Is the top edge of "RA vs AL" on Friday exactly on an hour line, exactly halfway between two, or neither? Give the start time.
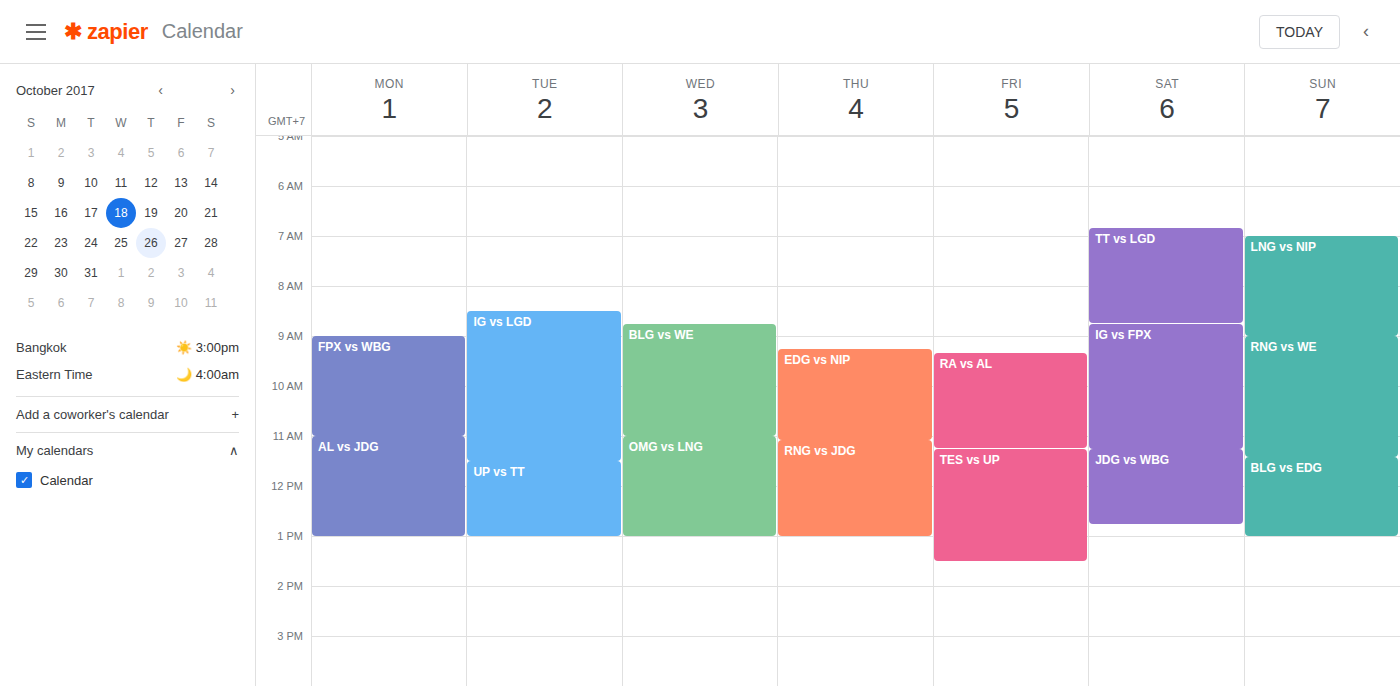
9:20 AM -- neither: 20 minutes below the 9 AM line and 40 minutes above the 10 AM line.